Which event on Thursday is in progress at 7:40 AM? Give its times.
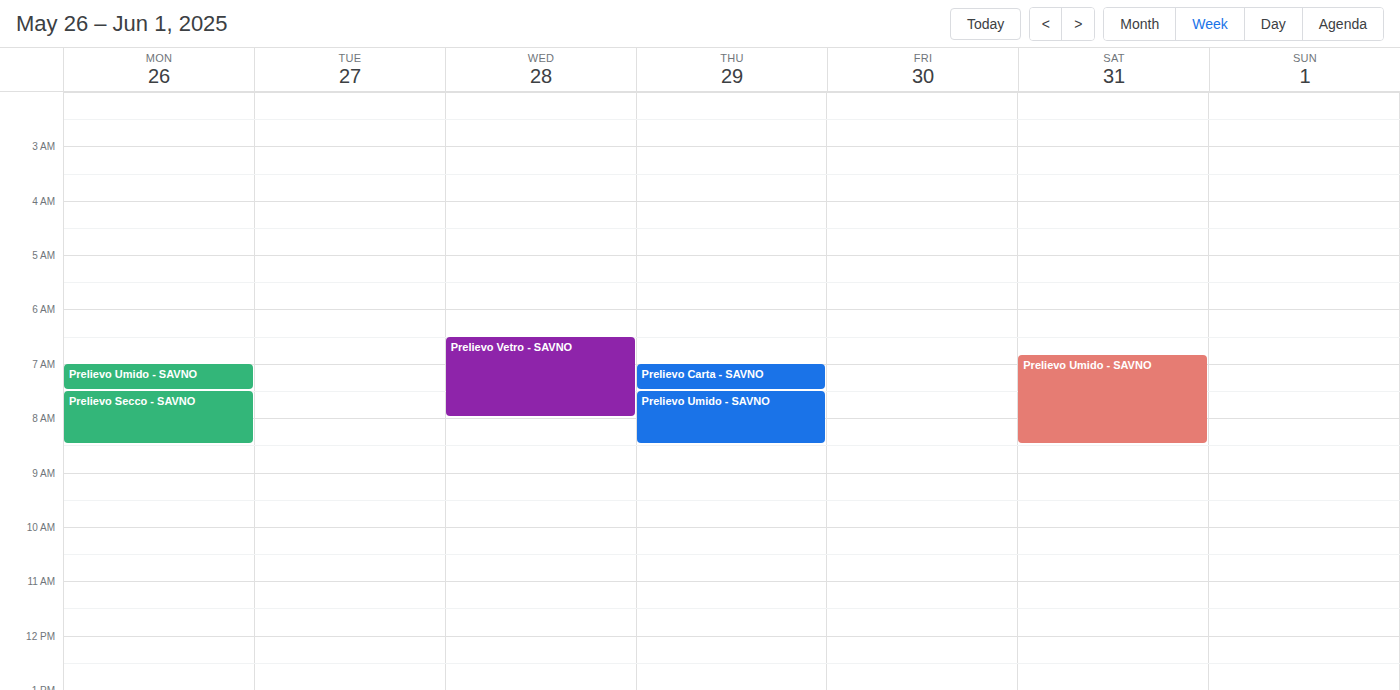
"Prelievo Umido - SAVNO", 7:30 AM to 8:30 AM